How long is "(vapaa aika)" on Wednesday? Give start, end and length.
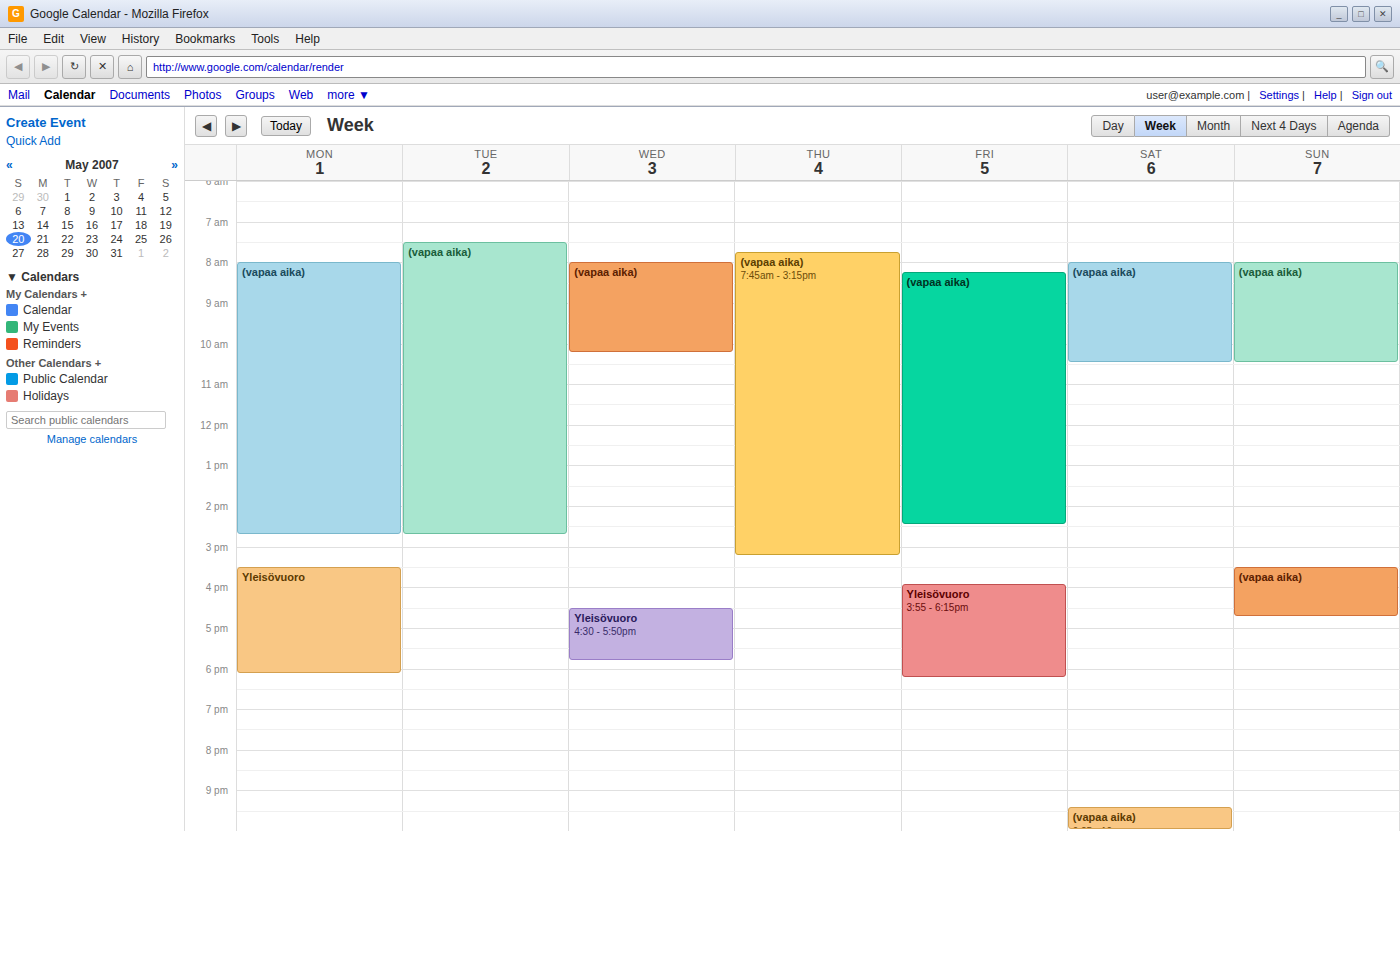
8:00 AM to 10:15 AM, 2 hours 15 minutes